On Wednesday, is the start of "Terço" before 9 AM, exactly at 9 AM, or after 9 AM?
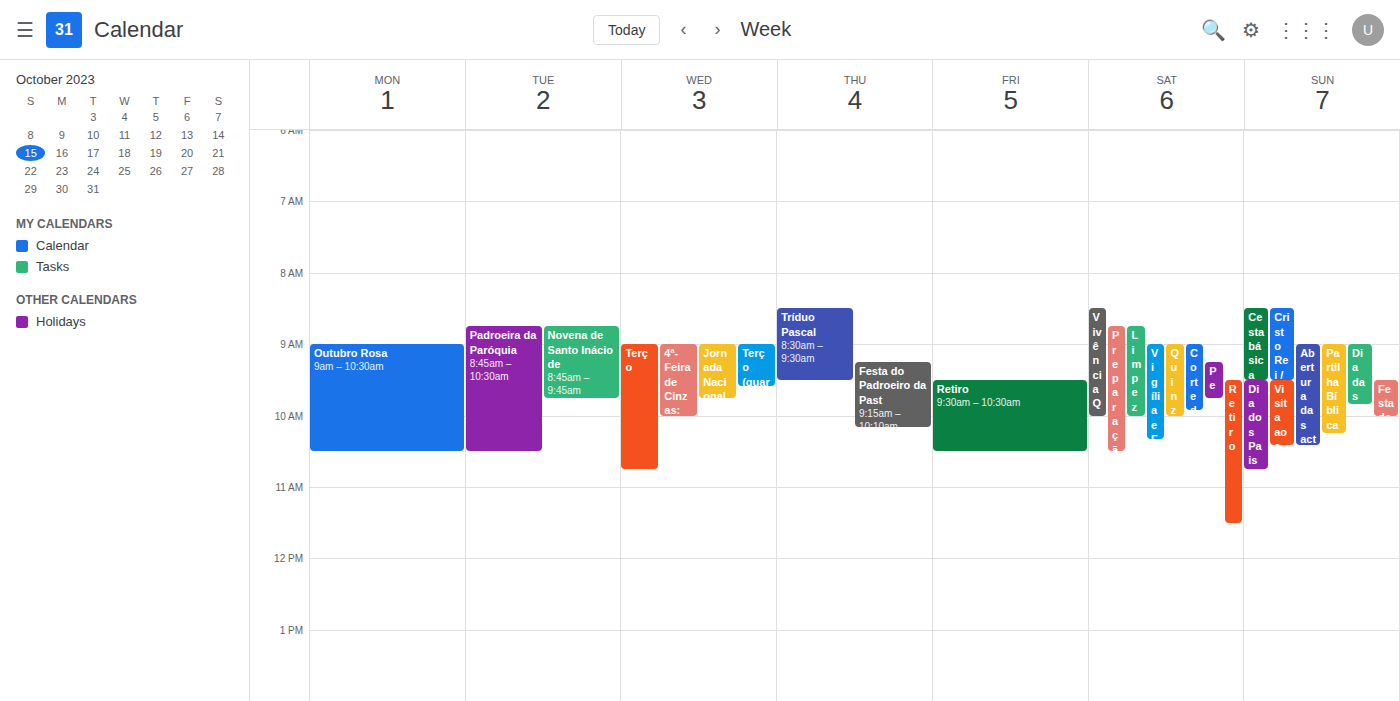
9:00 AM -- exactly at 9 AM, on the 9 AM line.